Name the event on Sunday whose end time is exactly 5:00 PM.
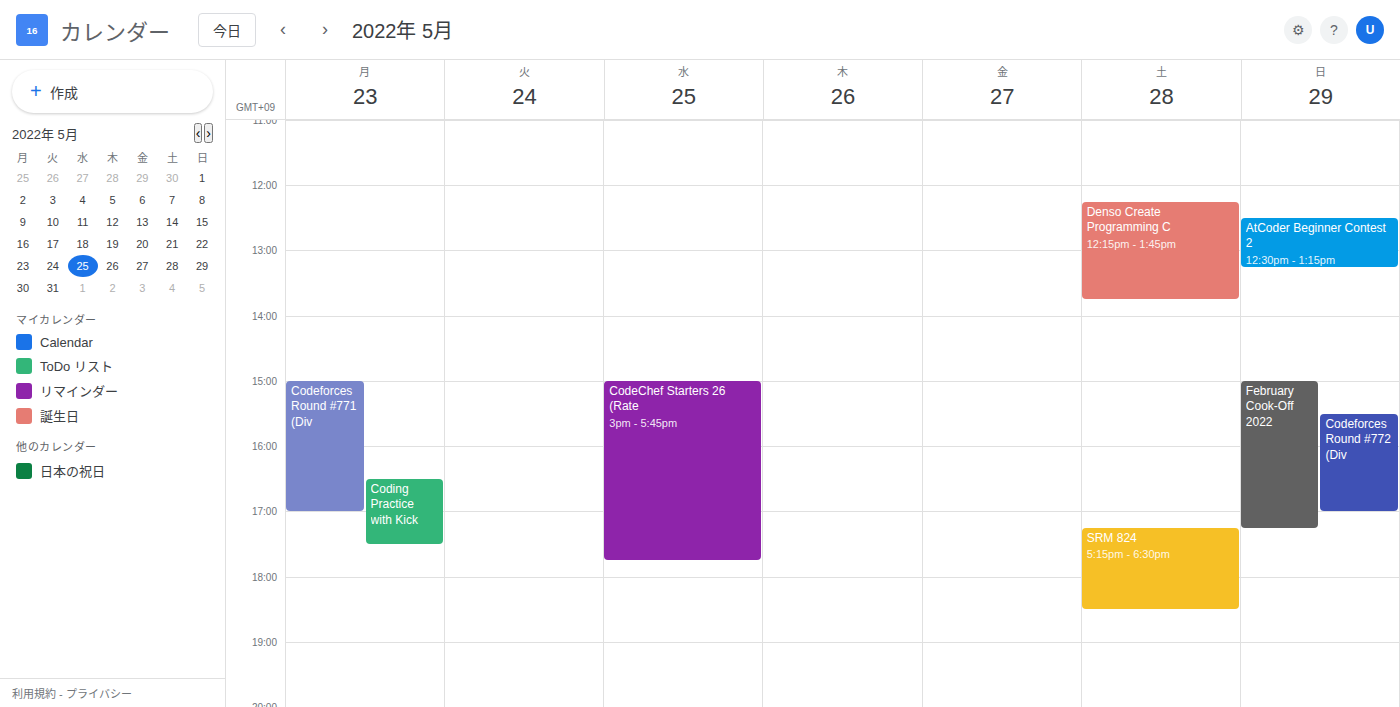
"Codeforces Round #772 (Div"